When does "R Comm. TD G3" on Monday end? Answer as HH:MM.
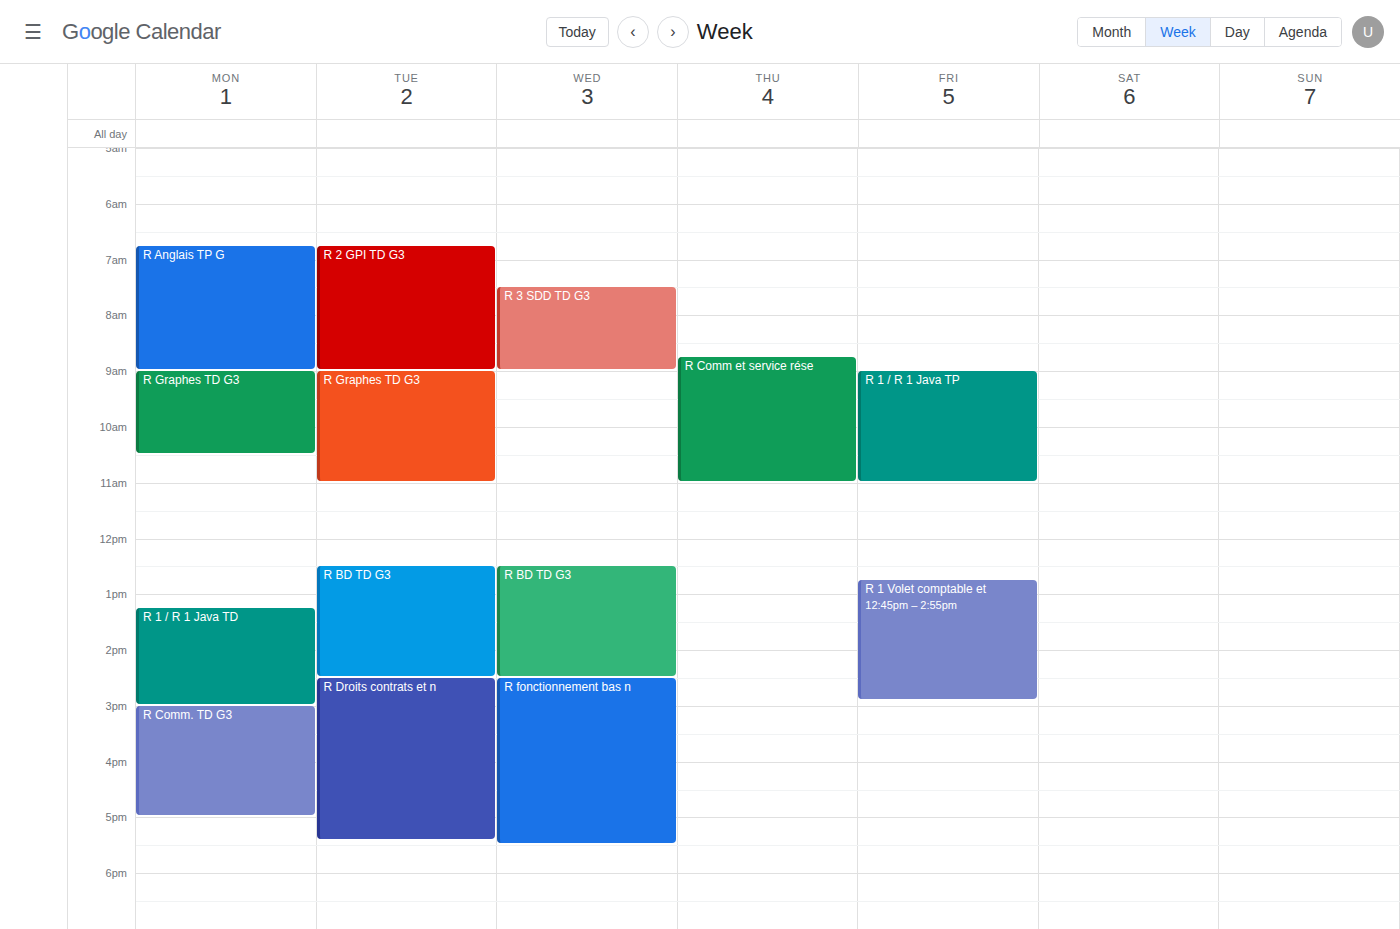
17:00